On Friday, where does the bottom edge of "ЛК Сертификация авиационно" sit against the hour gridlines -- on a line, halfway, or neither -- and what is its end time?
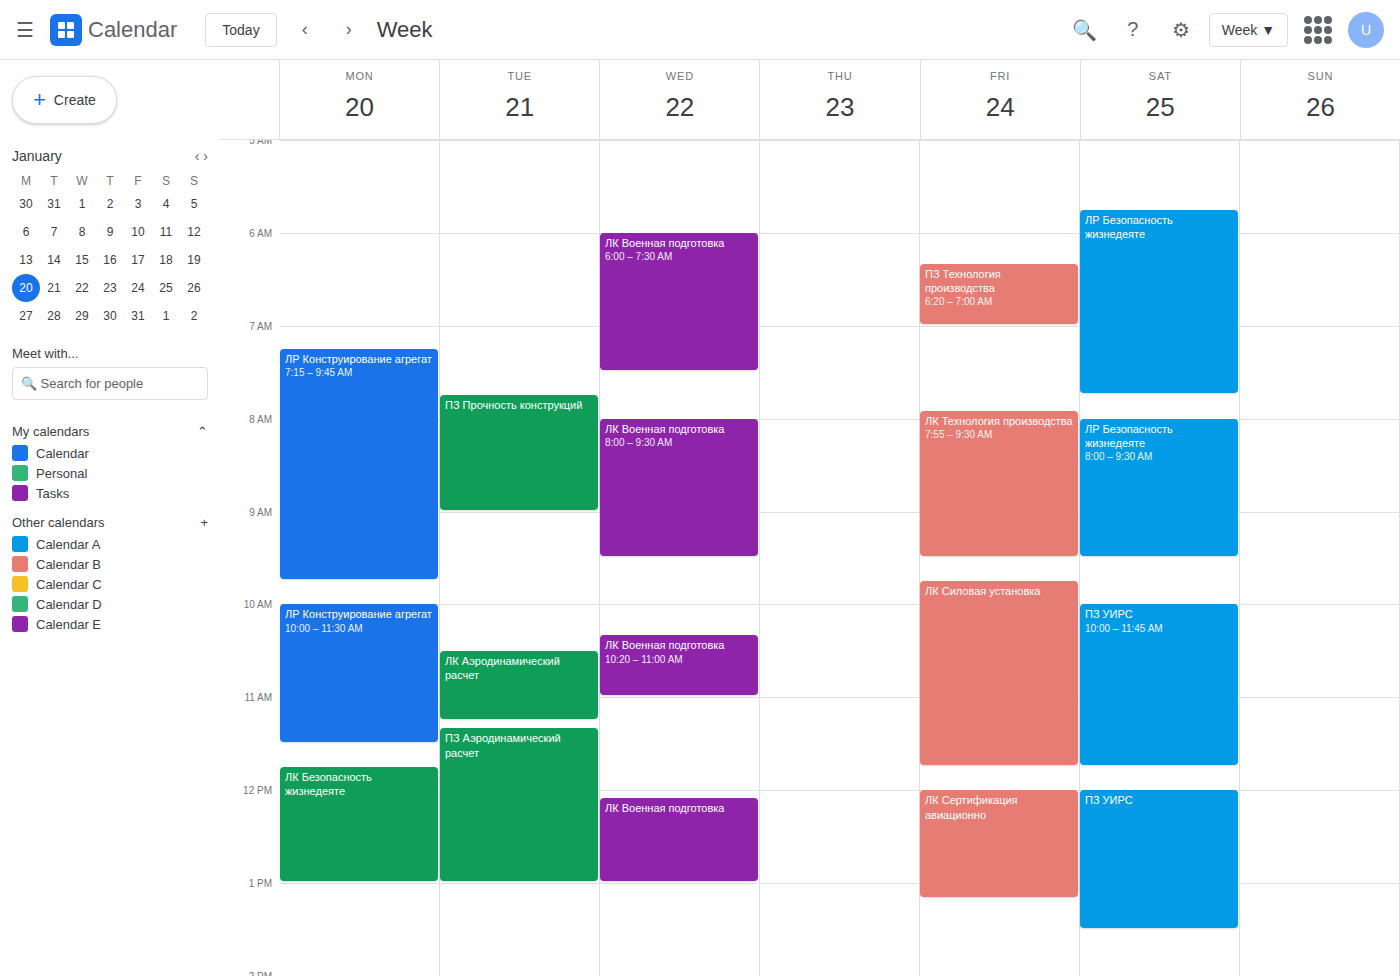
13:10 -- neither: 10 minutes below the 13:00 line and 50 minutes above the 14:00 line.